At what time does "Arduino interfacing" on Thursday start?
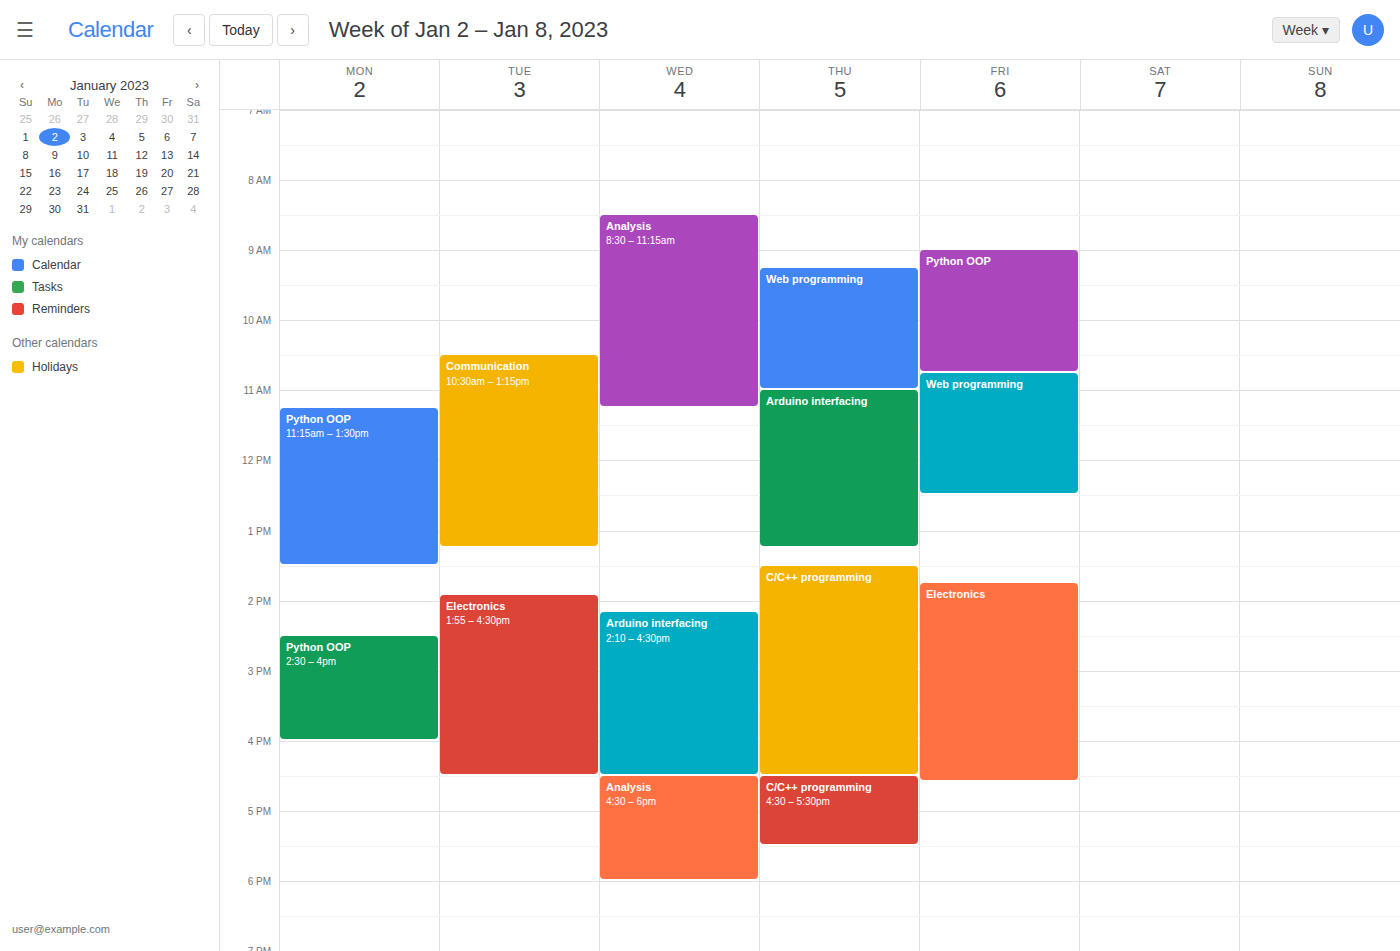
11:00